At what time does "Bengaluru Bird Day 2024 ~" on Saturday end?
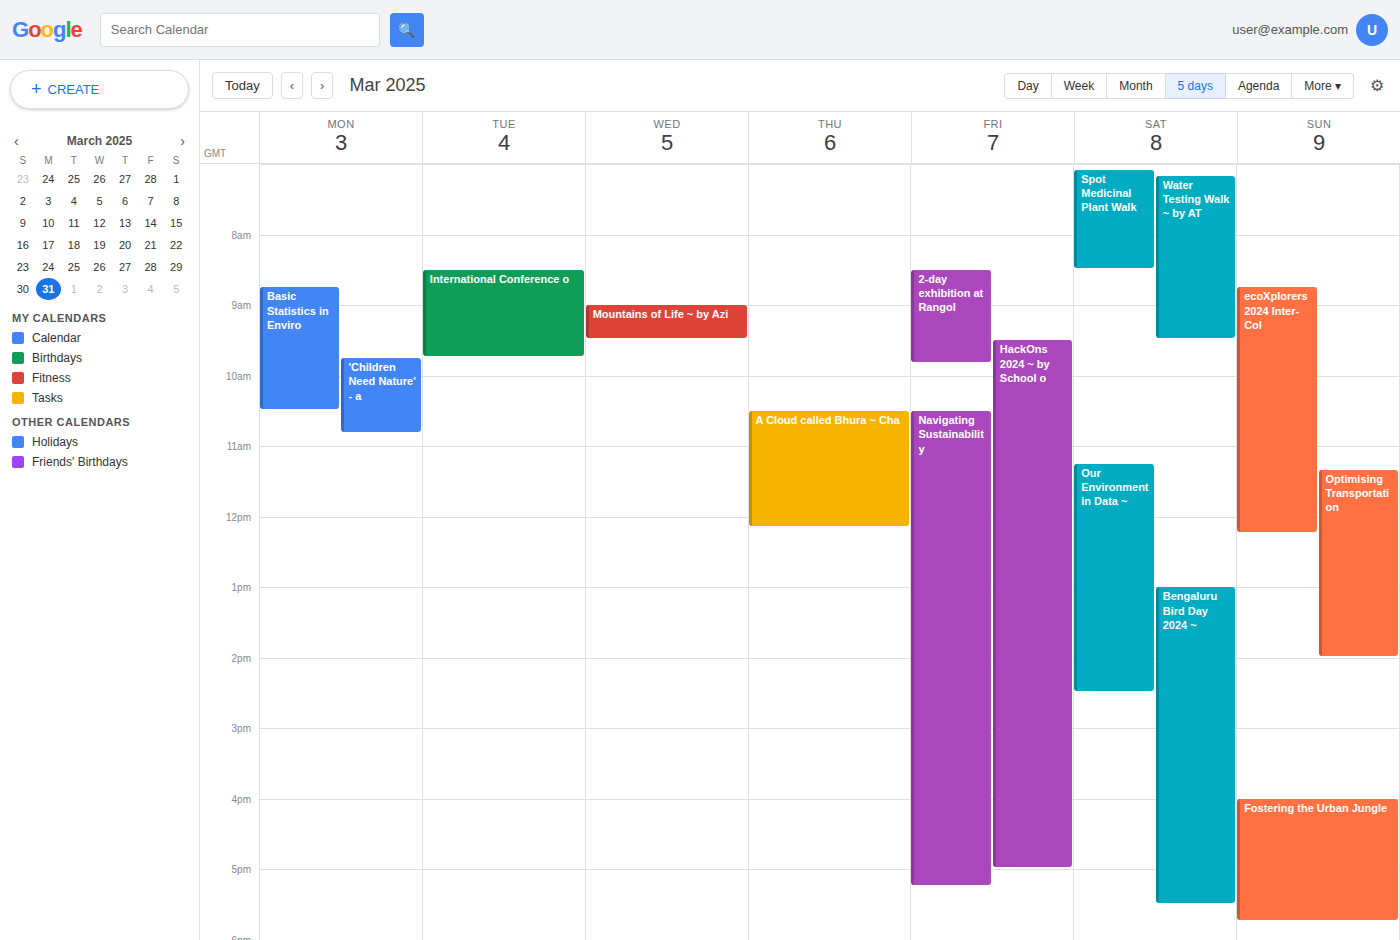
5:30 PM